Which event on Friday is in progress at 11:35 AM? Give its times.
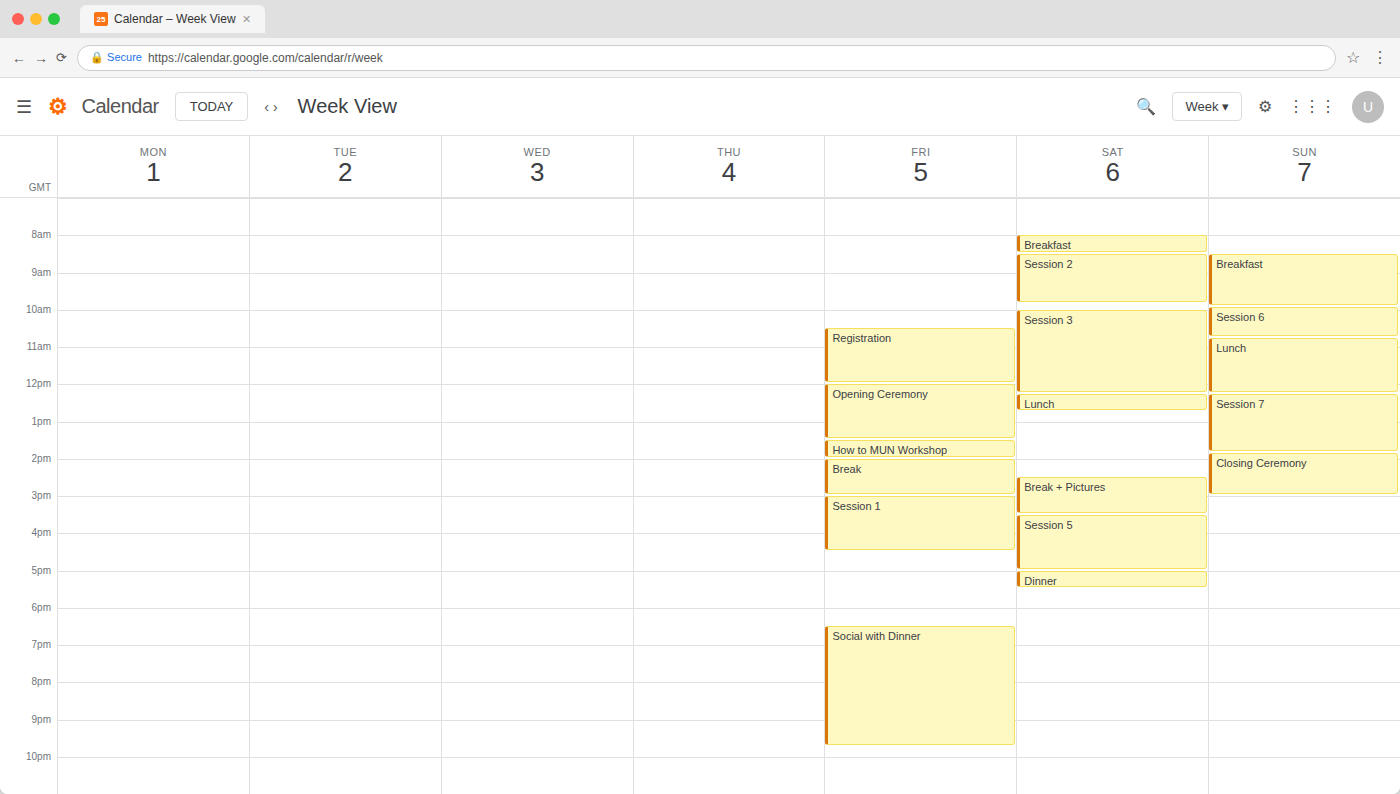
"Registration", 10:30 AM to 12:00 PM